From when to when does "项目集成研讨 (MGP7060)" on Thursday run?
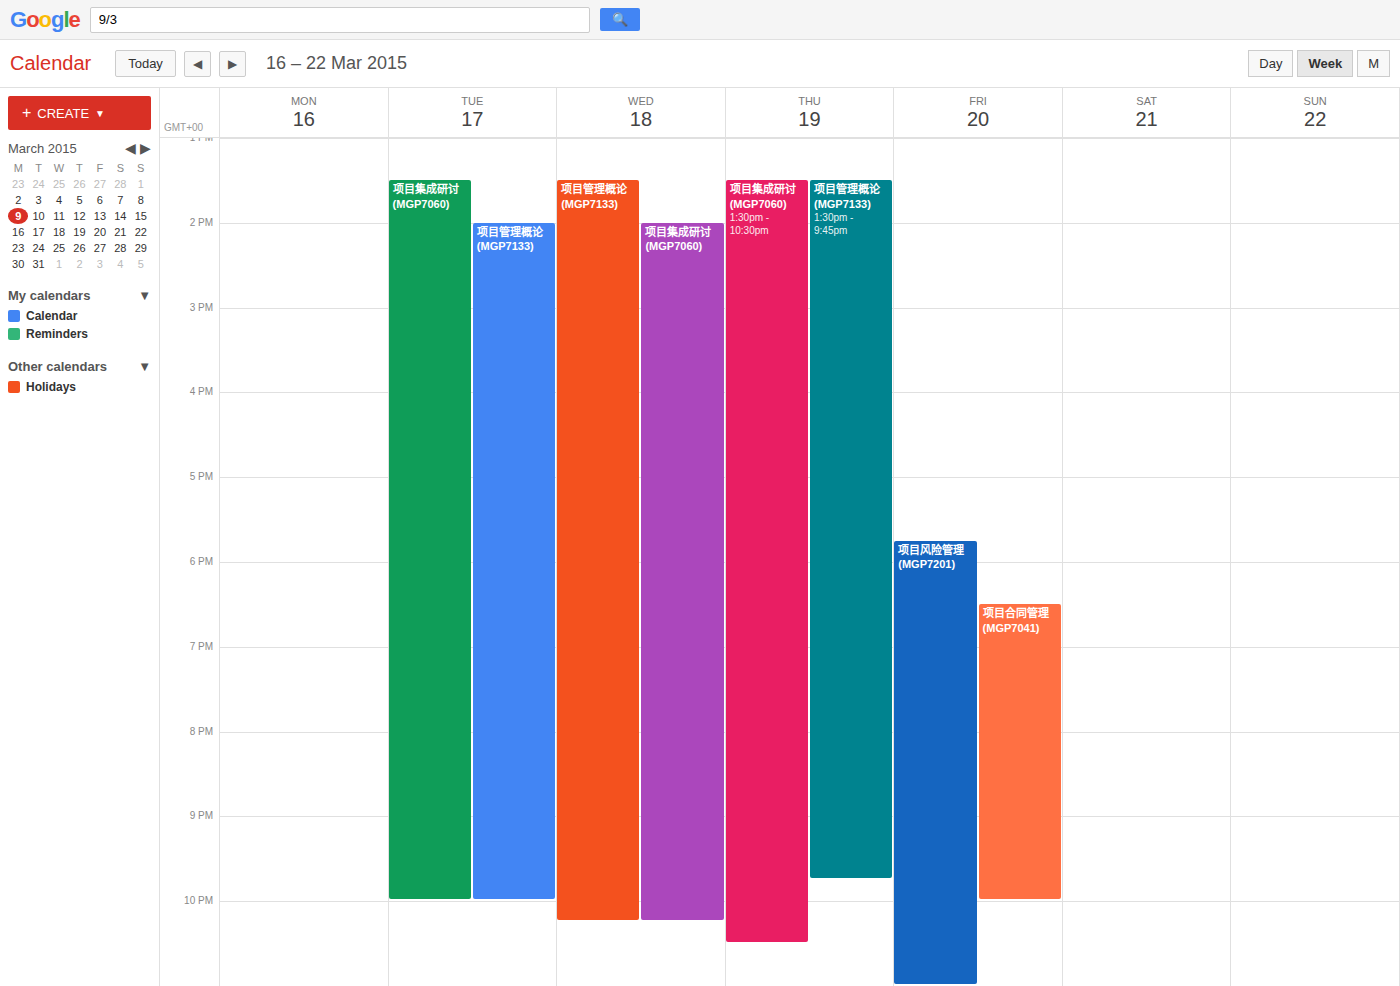
1:30 PM to 10:30 PM